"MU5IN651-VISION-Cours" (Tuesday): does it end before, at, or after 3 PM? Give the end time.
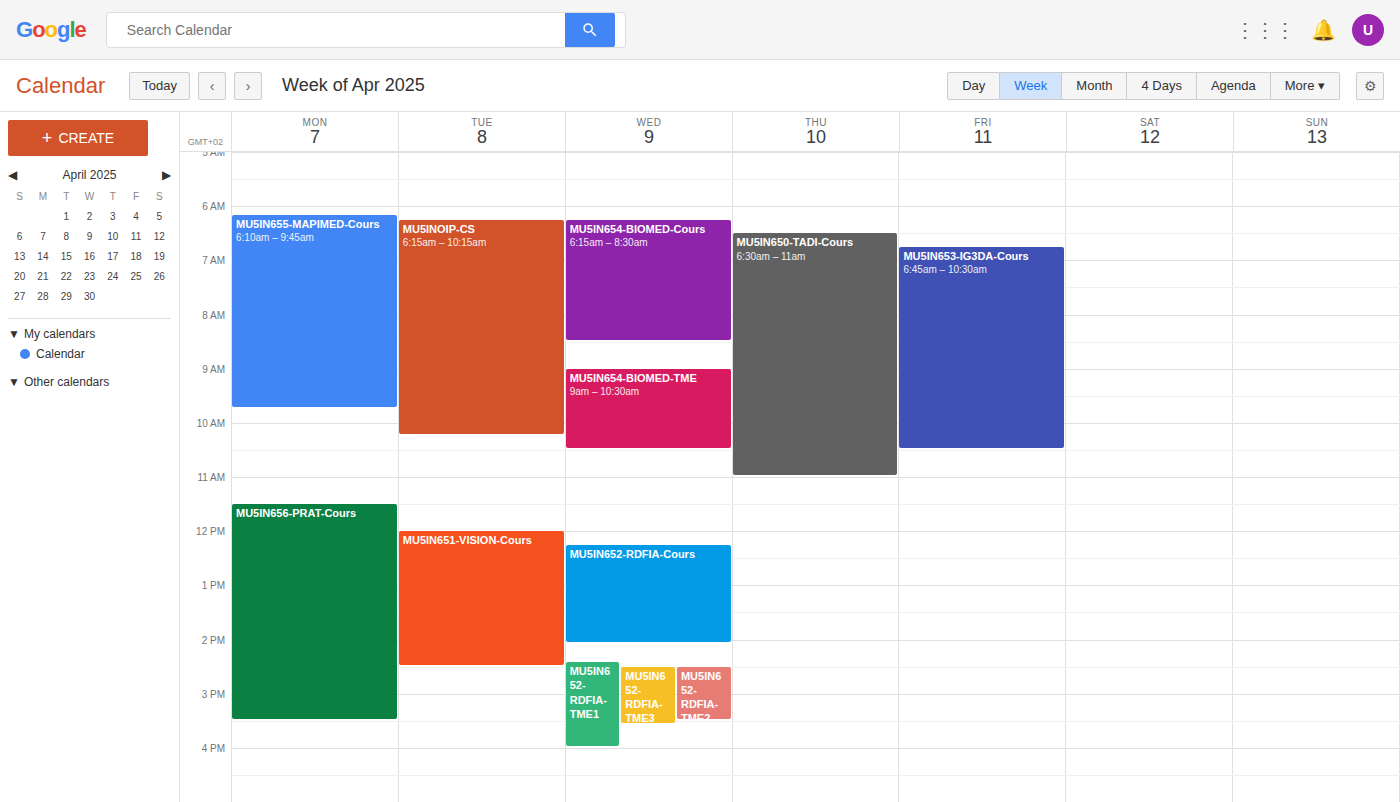
2:30 PM -- before 3 PM, 30 minutes above the 3 PM line.